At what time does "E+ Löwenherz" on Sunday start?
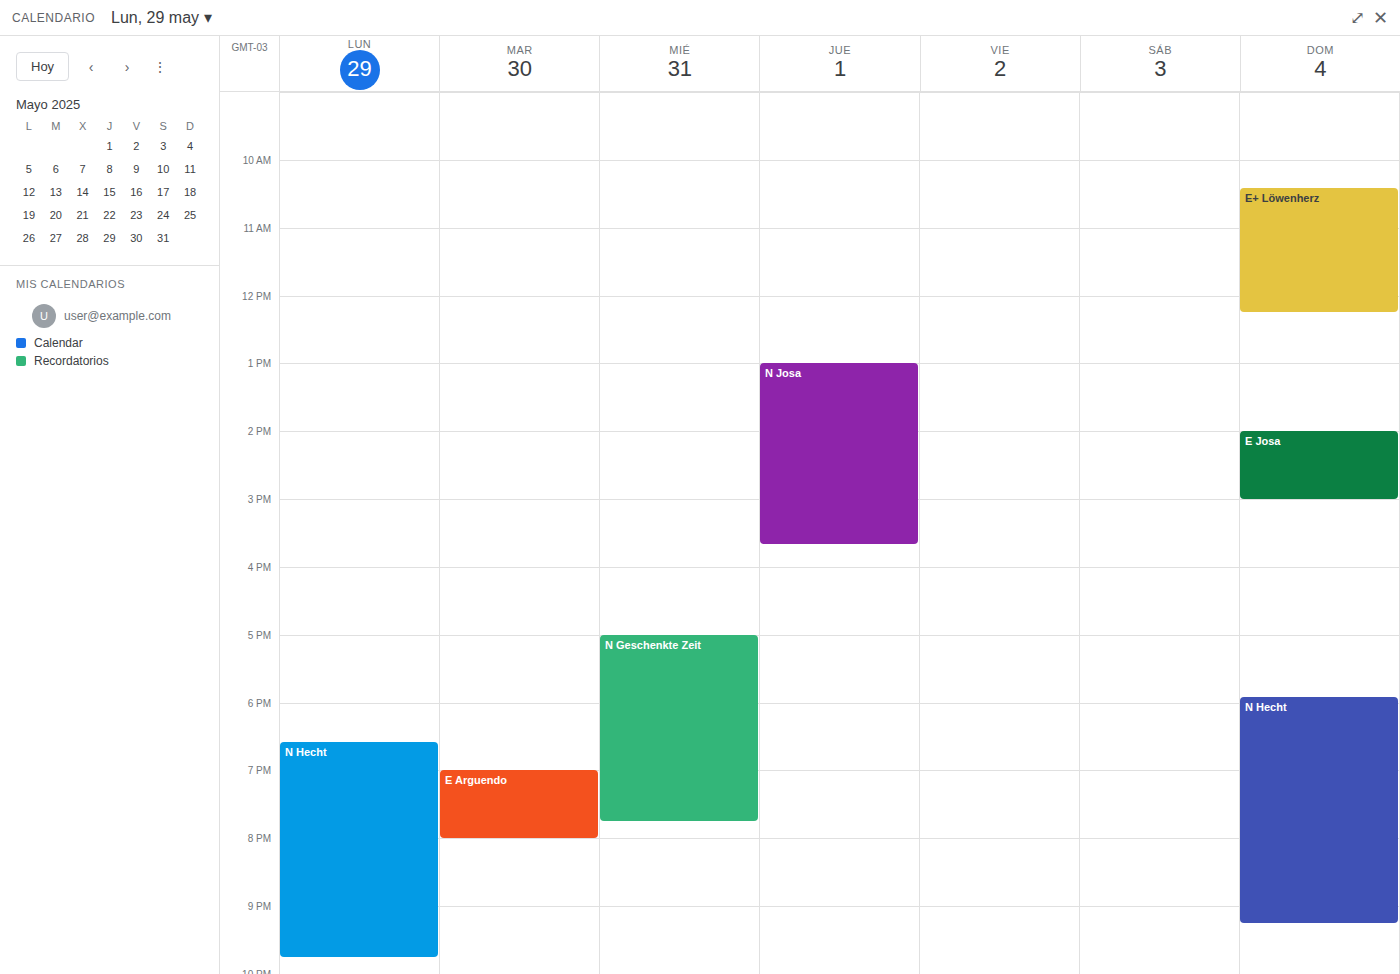
10:25 AM